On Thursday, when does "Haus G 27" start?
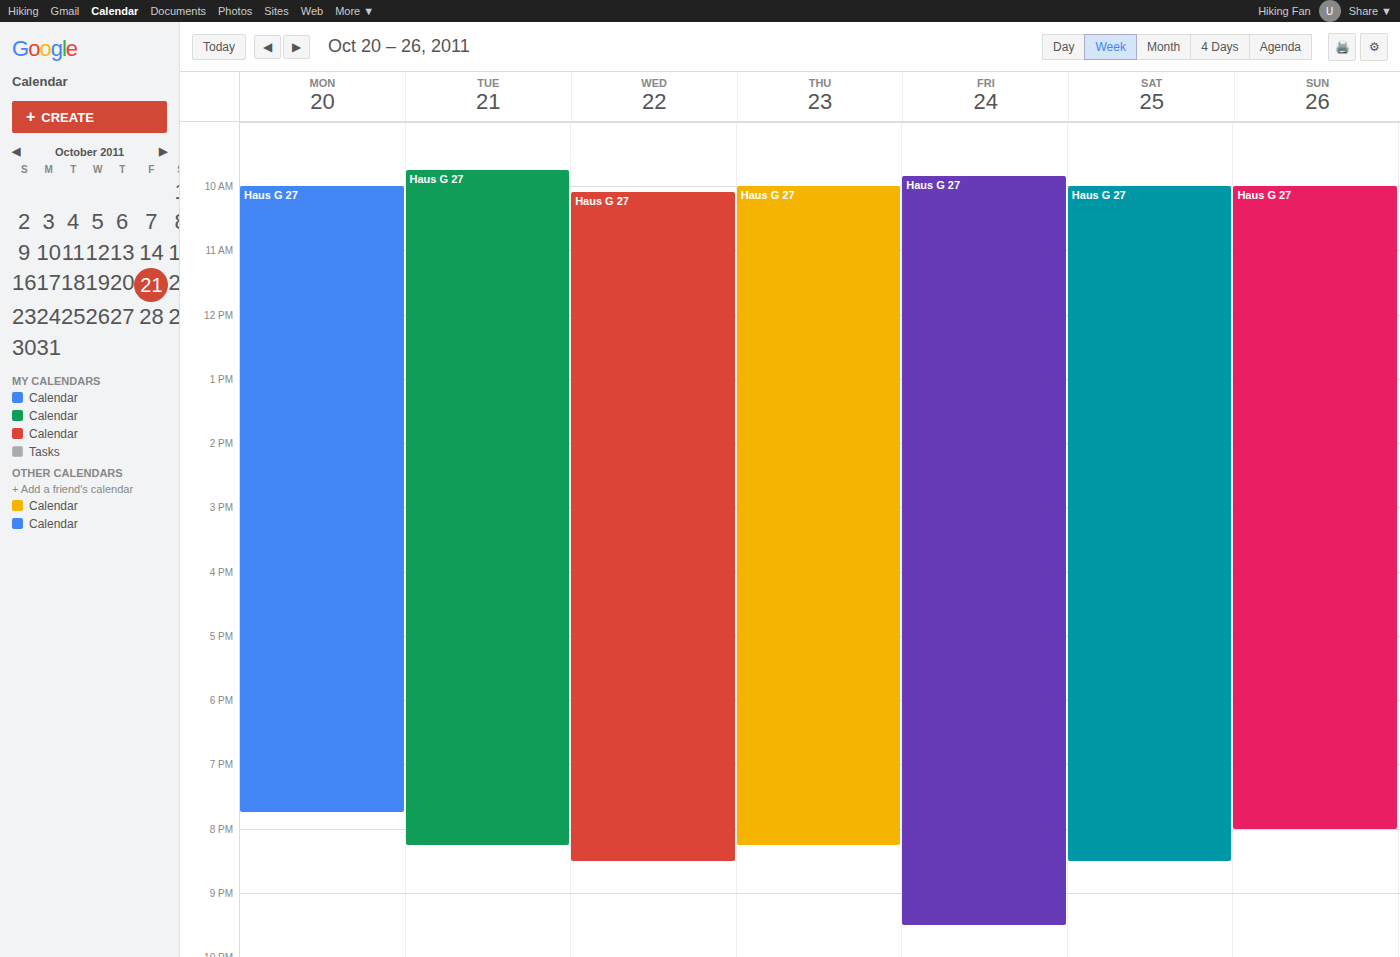
10:00 AM